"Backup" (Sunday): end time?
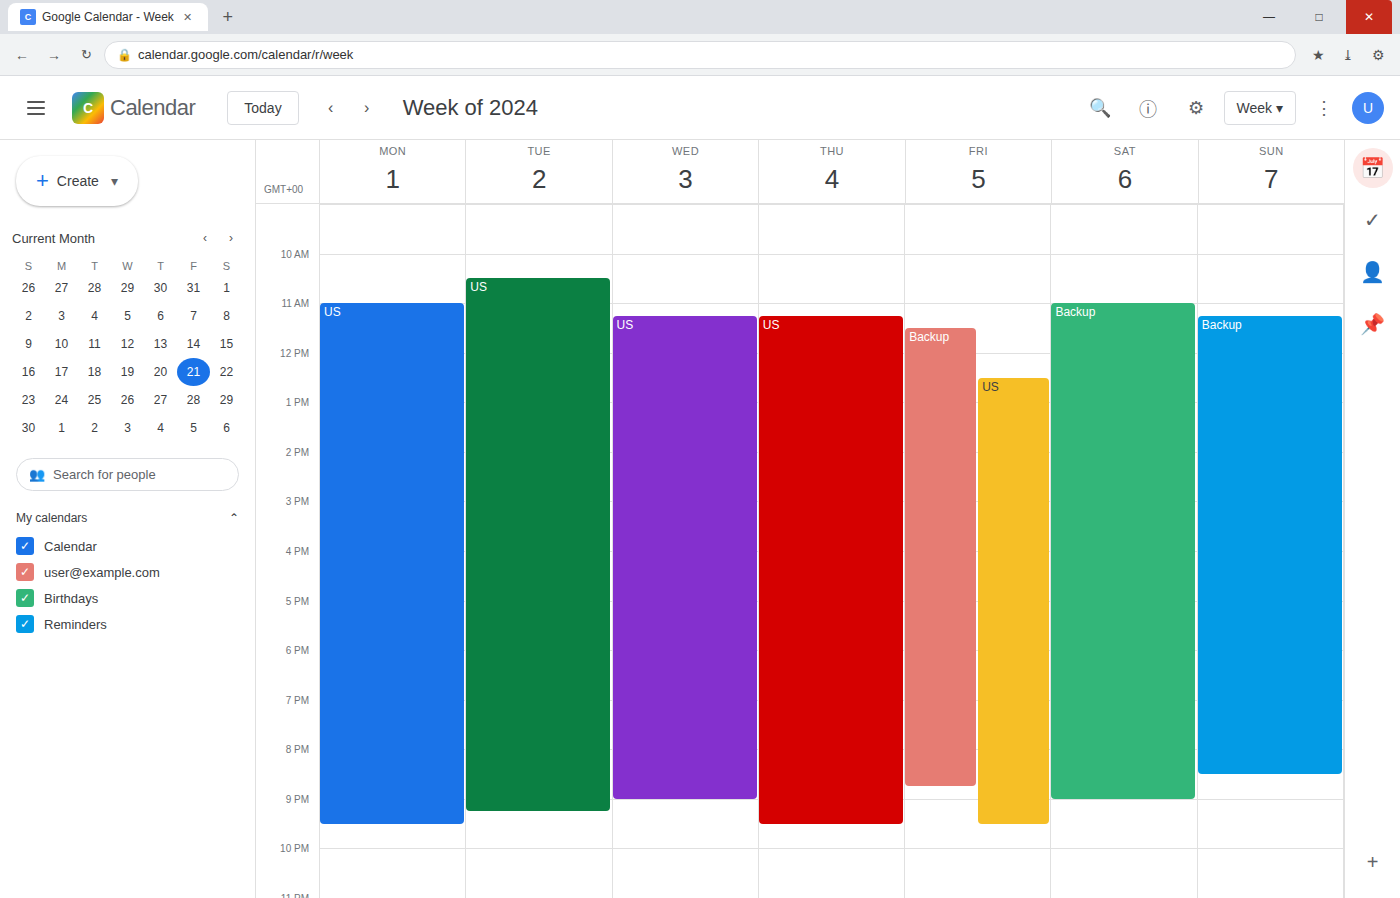
20:30